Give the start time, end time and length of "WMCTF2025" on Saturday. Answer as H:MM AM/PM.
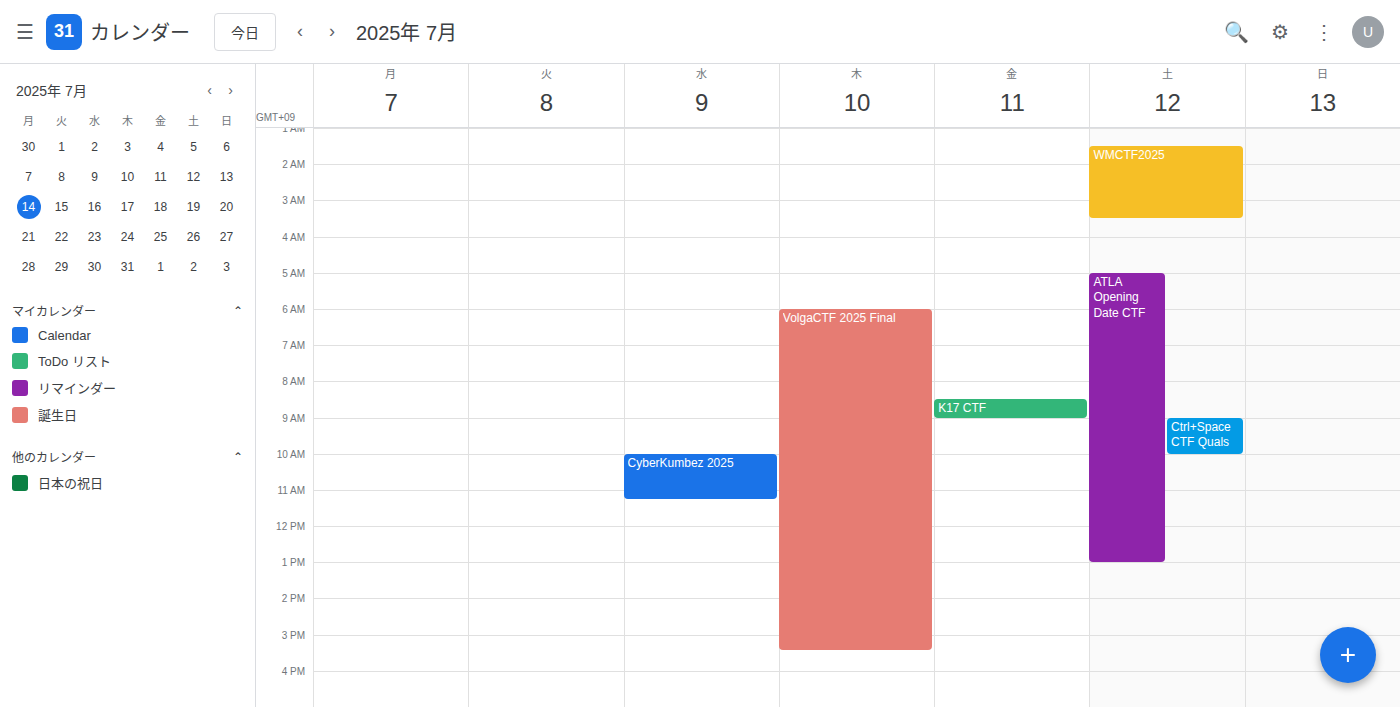
1:30 AM to 3:30 AM, 2 hours